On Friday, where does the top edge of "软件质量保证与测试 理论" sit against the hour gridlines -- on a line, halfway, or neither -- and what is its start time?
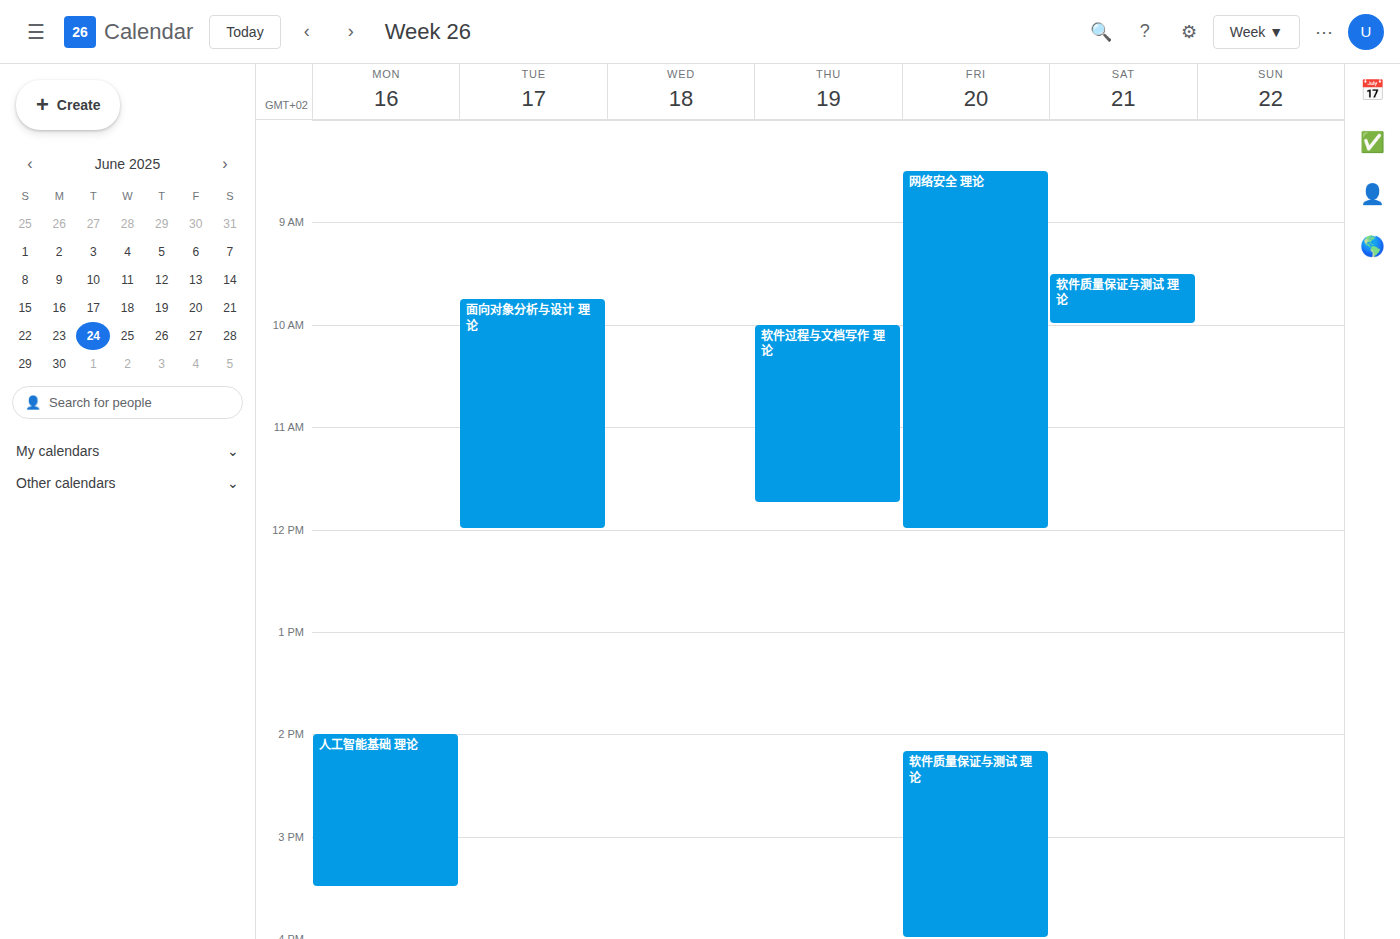
2:10 PM -- neither: 10 minutes below the 2 PM line and 50 minutes above the 3 PM line.